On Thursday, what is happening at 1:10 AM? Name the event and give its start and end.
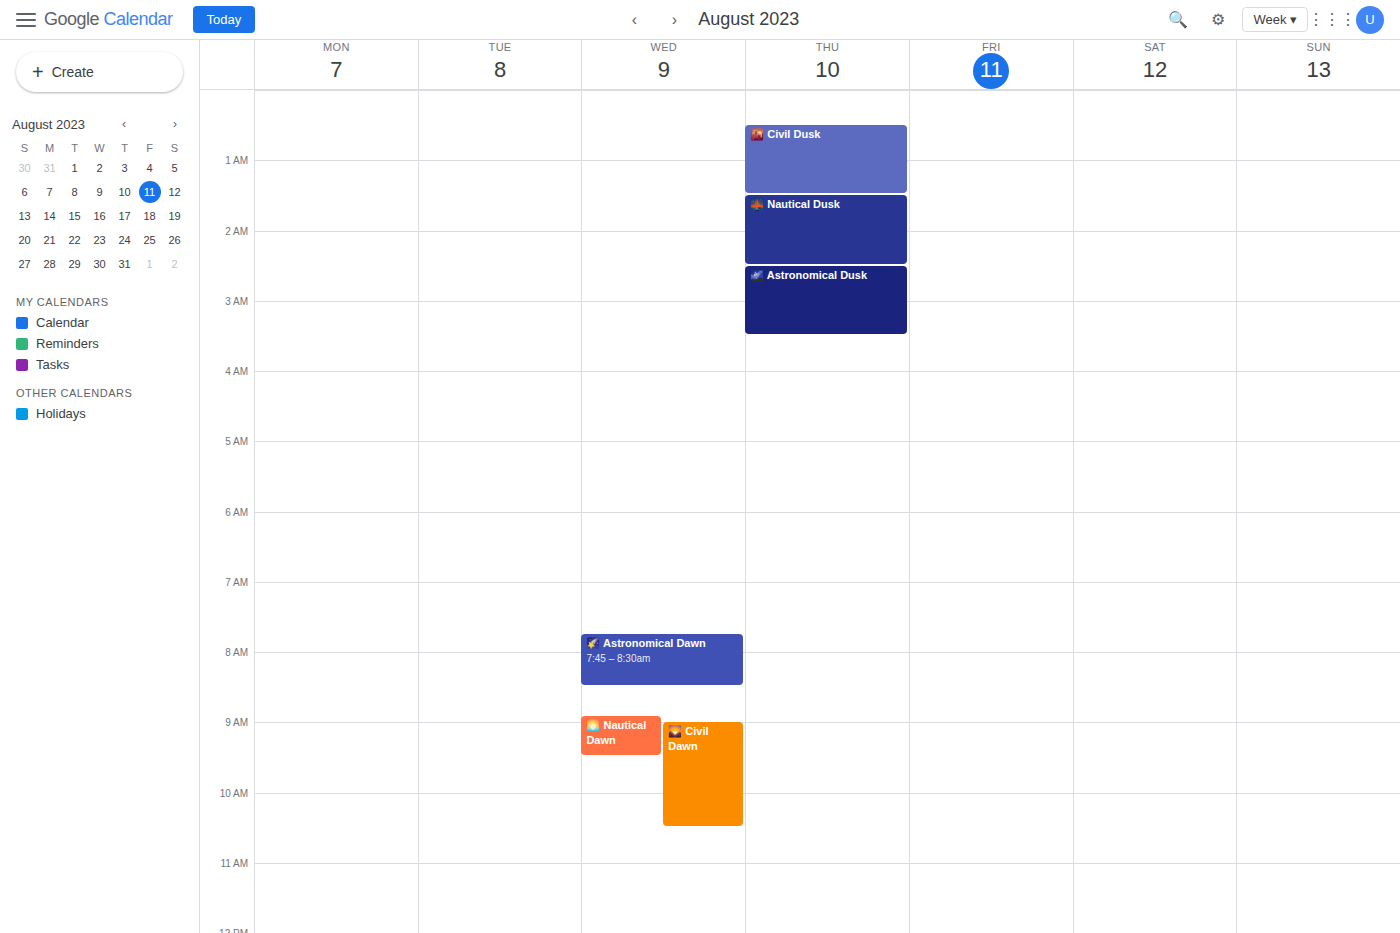
"🌇 Civil Dusk", 12:30 AM to 1:30 AM